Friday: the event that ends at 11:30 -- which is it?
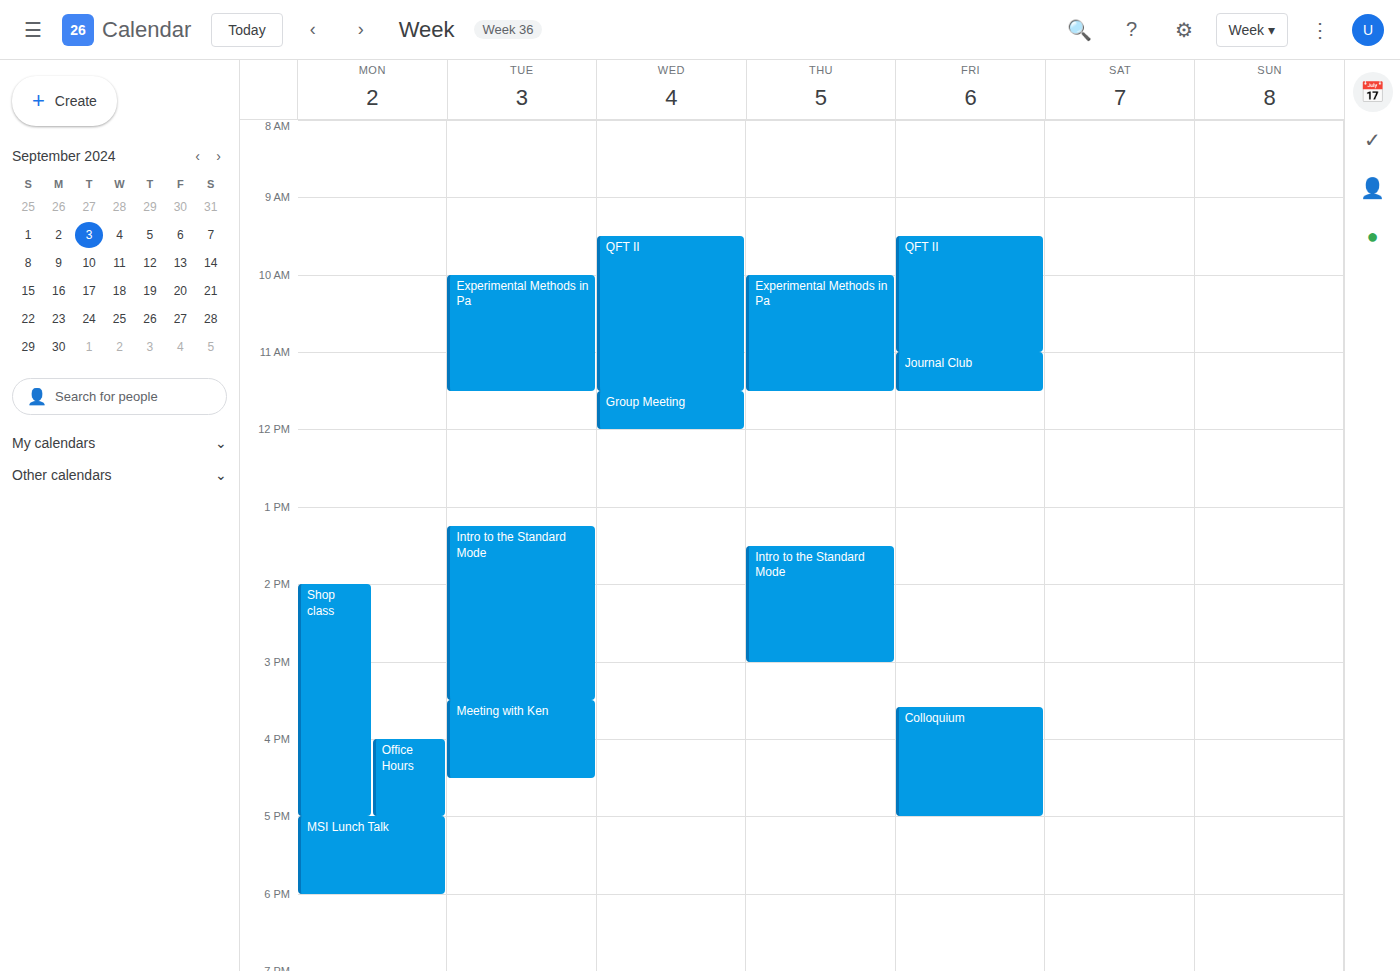
"Journal Club"